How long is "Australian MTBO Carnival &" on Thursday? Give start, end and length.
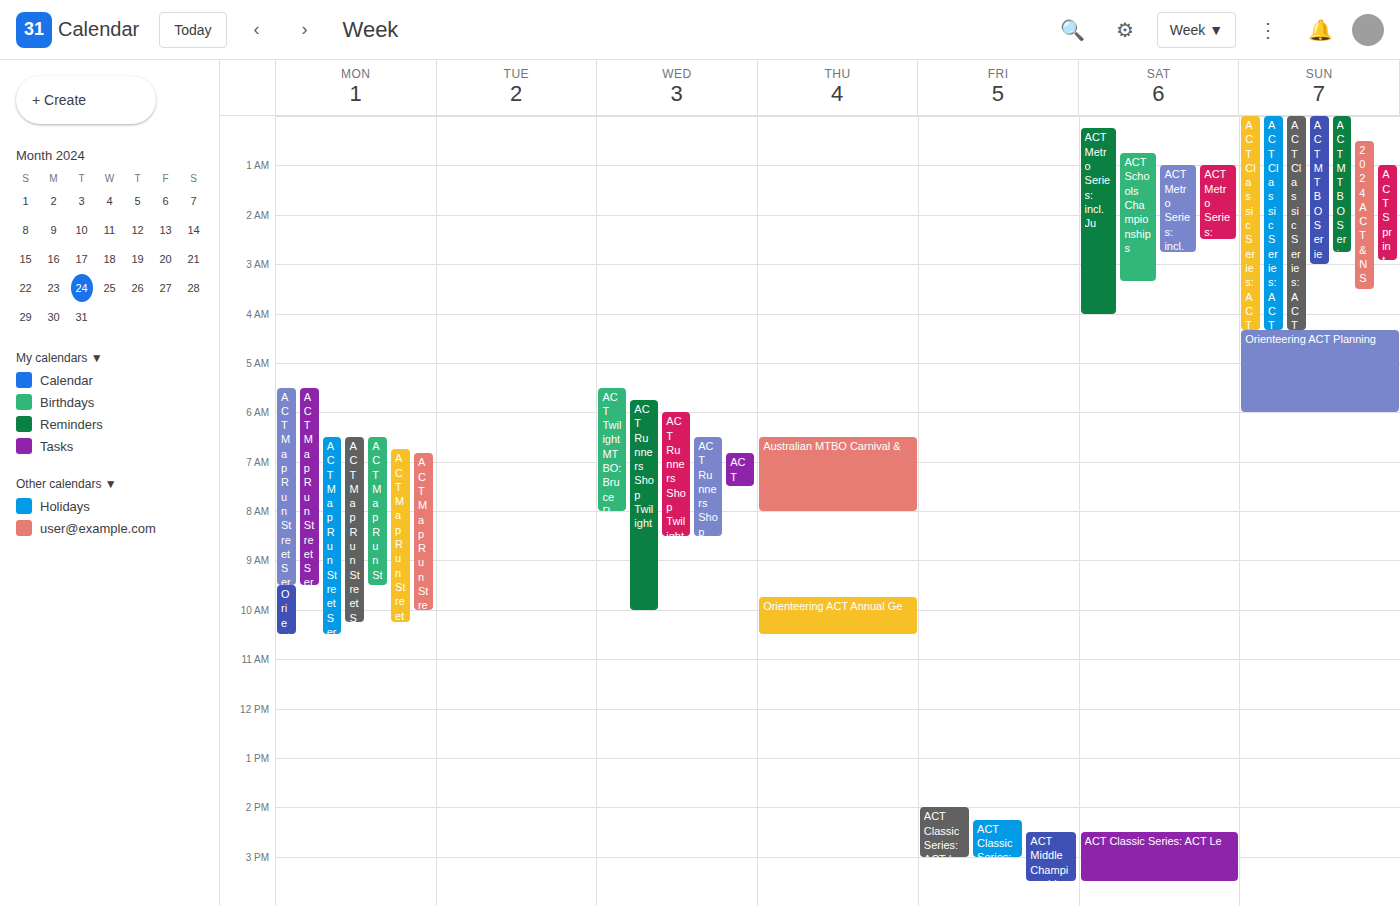
6:30 AM to 8:00 AM, 1 hour 30 minutes